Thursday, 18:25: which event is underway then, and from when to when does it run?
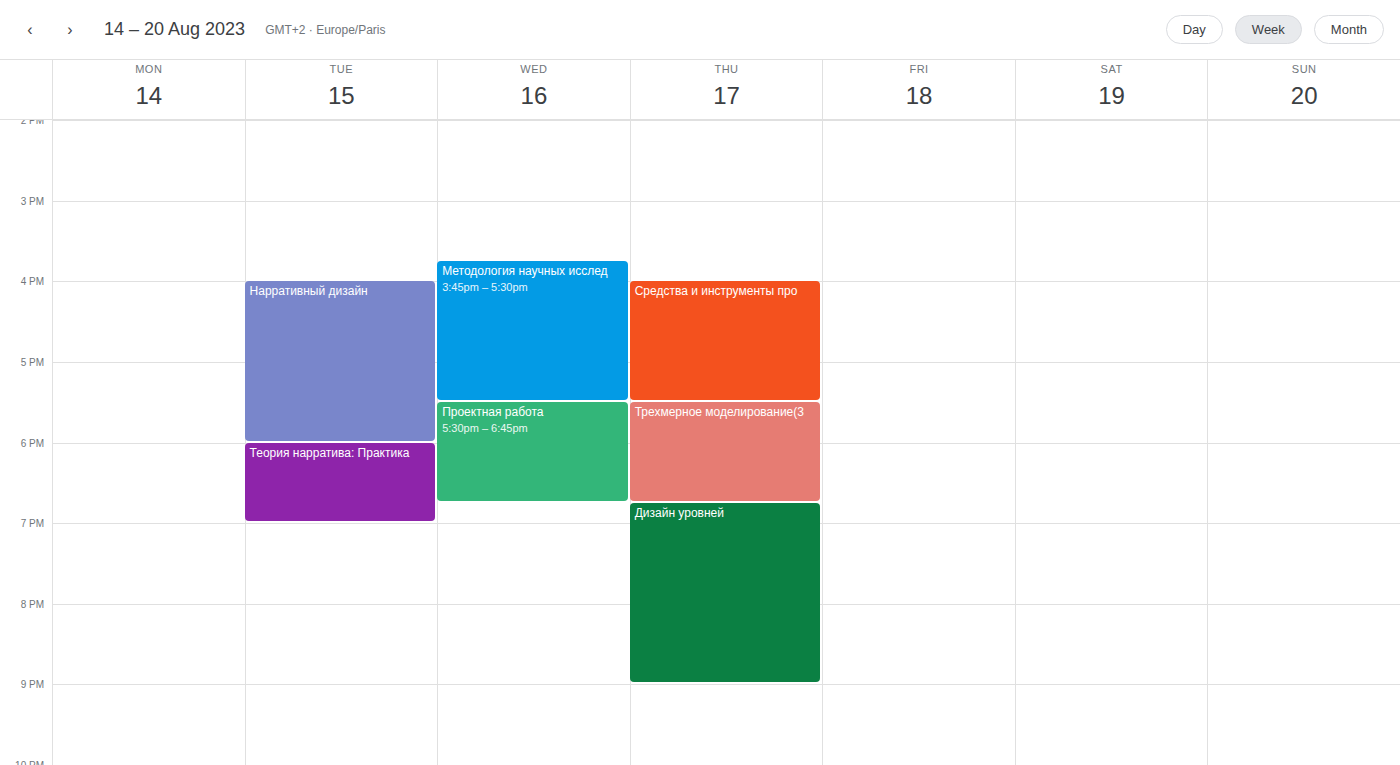
"Трехмерное моделирование(3", 17:30 to 18:45